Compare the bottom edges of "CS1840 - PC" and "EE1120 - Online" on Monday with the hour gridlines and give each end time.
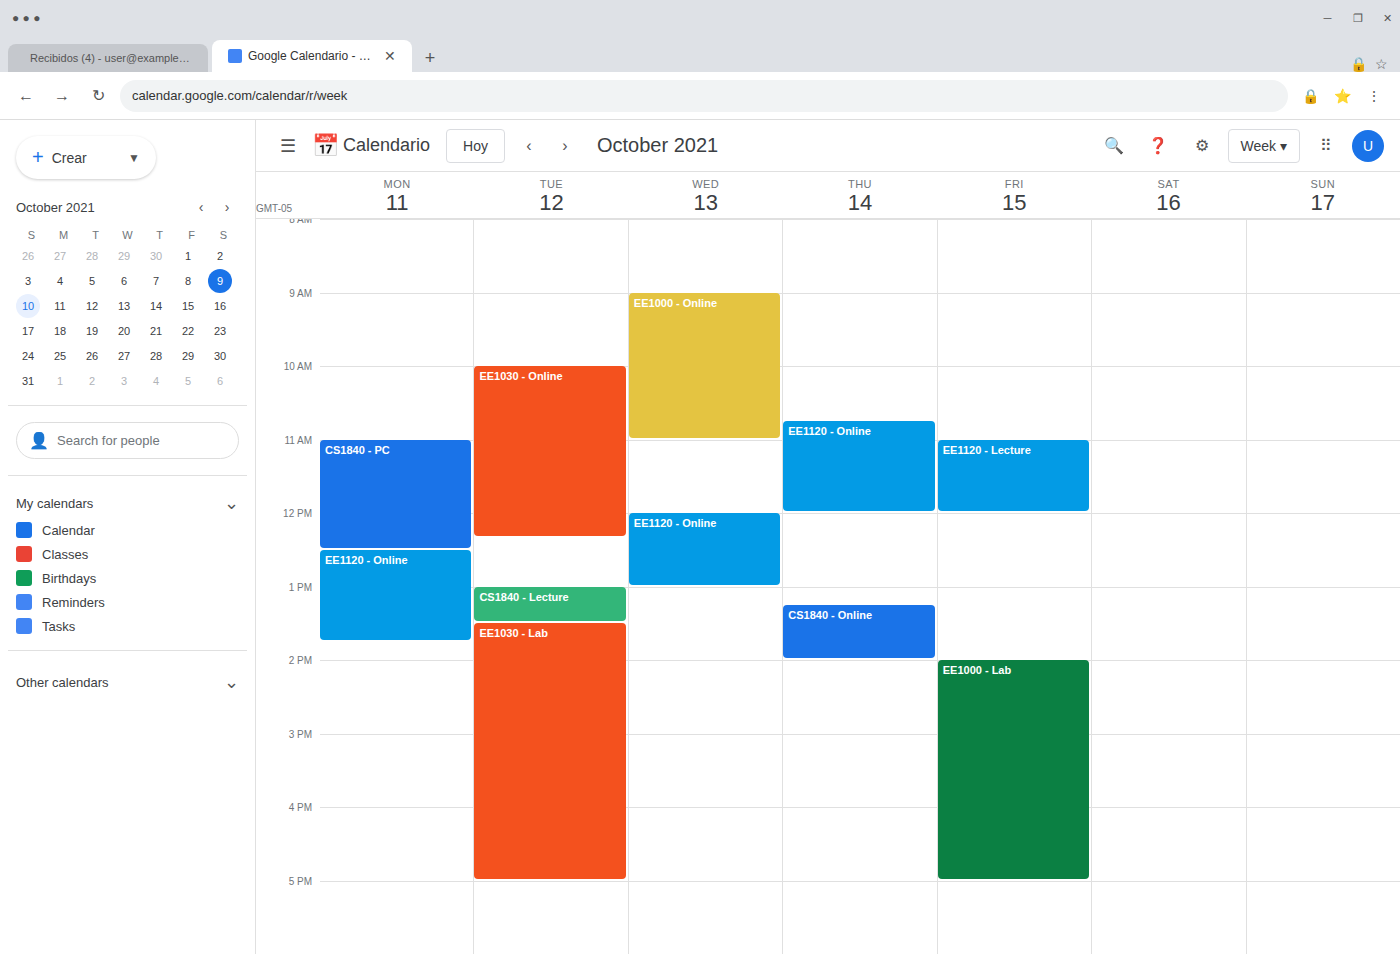
"CS1840 - PC": 12:30 PM, halfway between the 12 PM and 1 PM lines. "EE1120 - Online": 1:45 PM, neither: three quarters of the way from the 1 PM line to the 2 PM line.